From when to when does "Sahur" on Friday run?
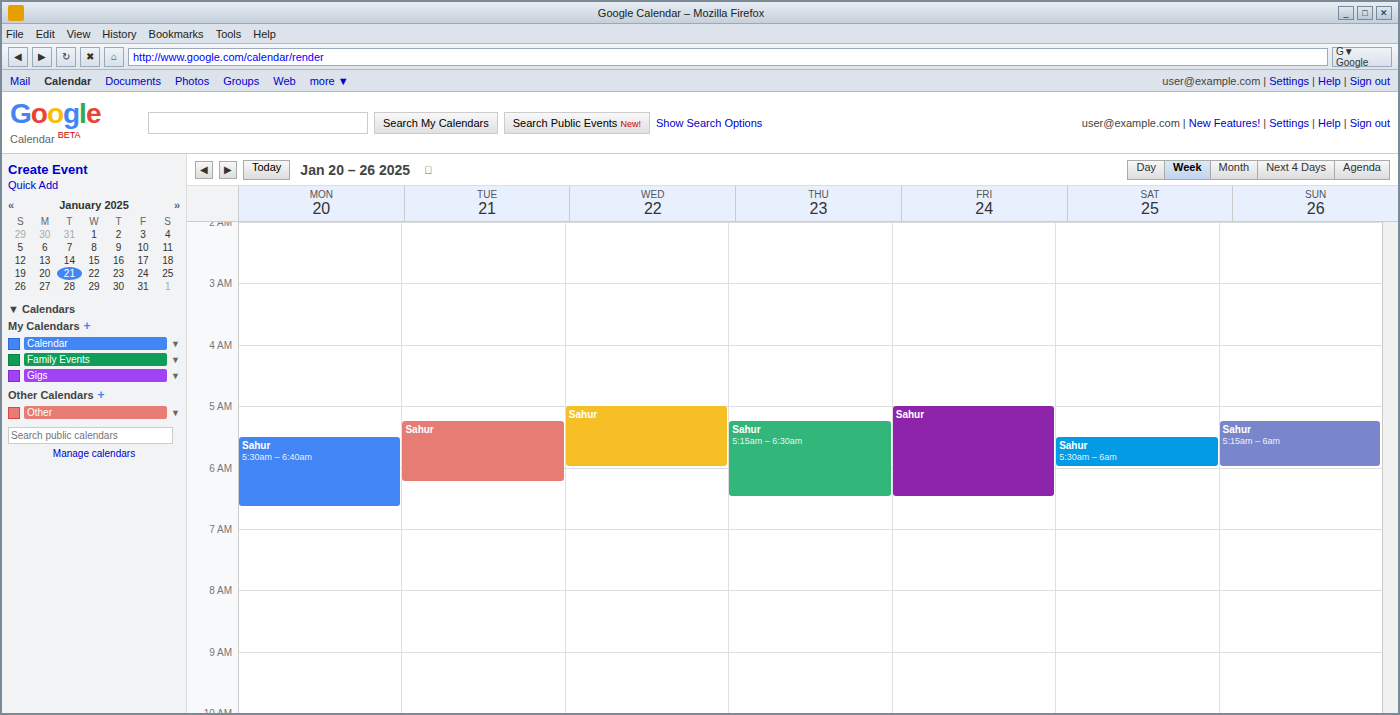
5:00 AM to 6:30 AM